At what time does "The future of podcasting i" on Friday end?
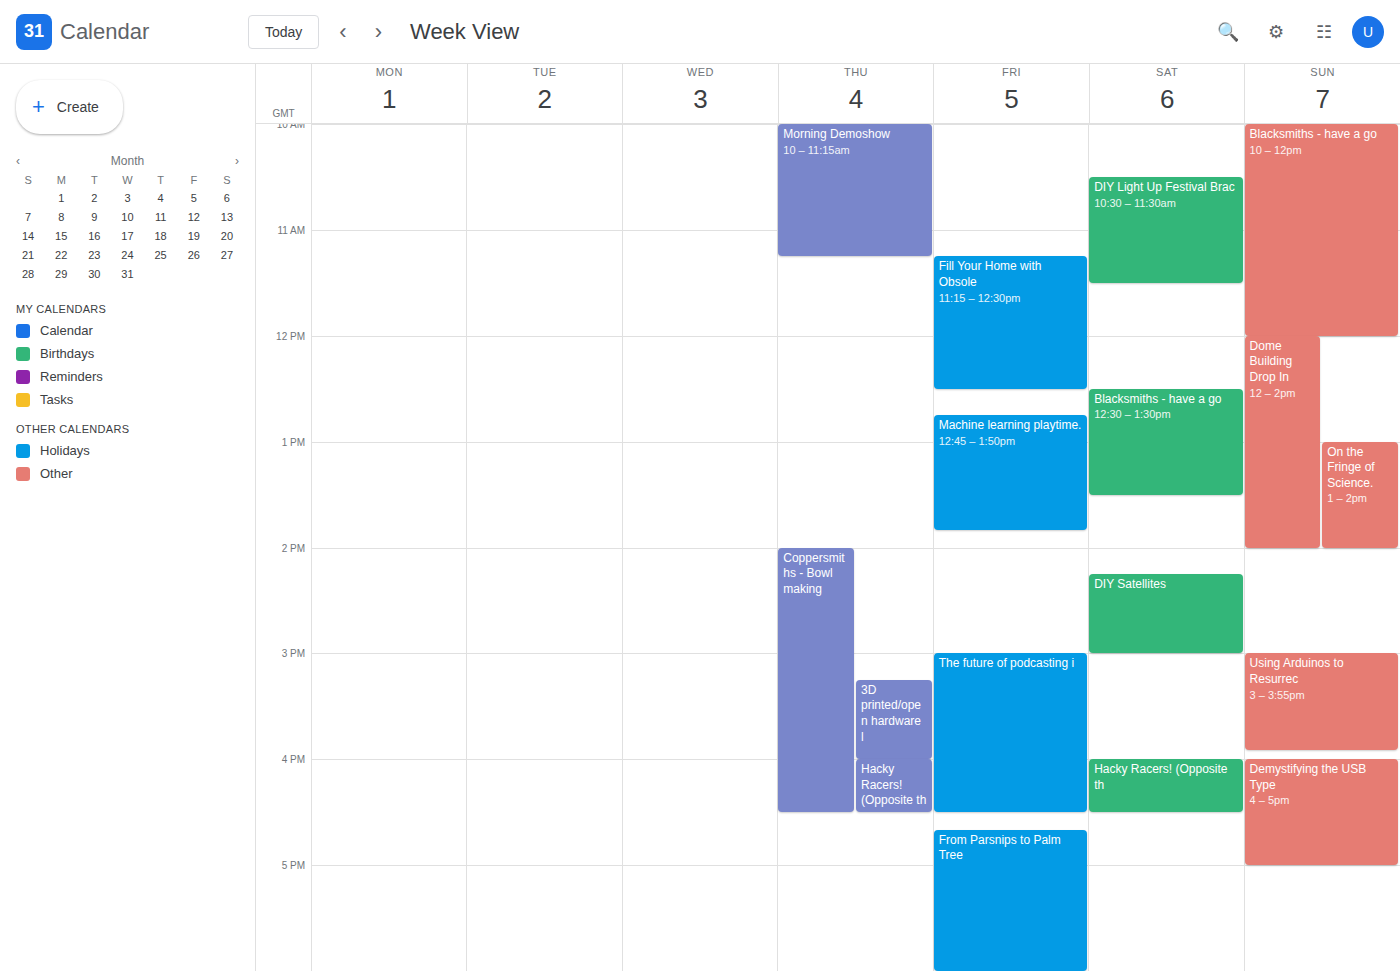
4:30 PM